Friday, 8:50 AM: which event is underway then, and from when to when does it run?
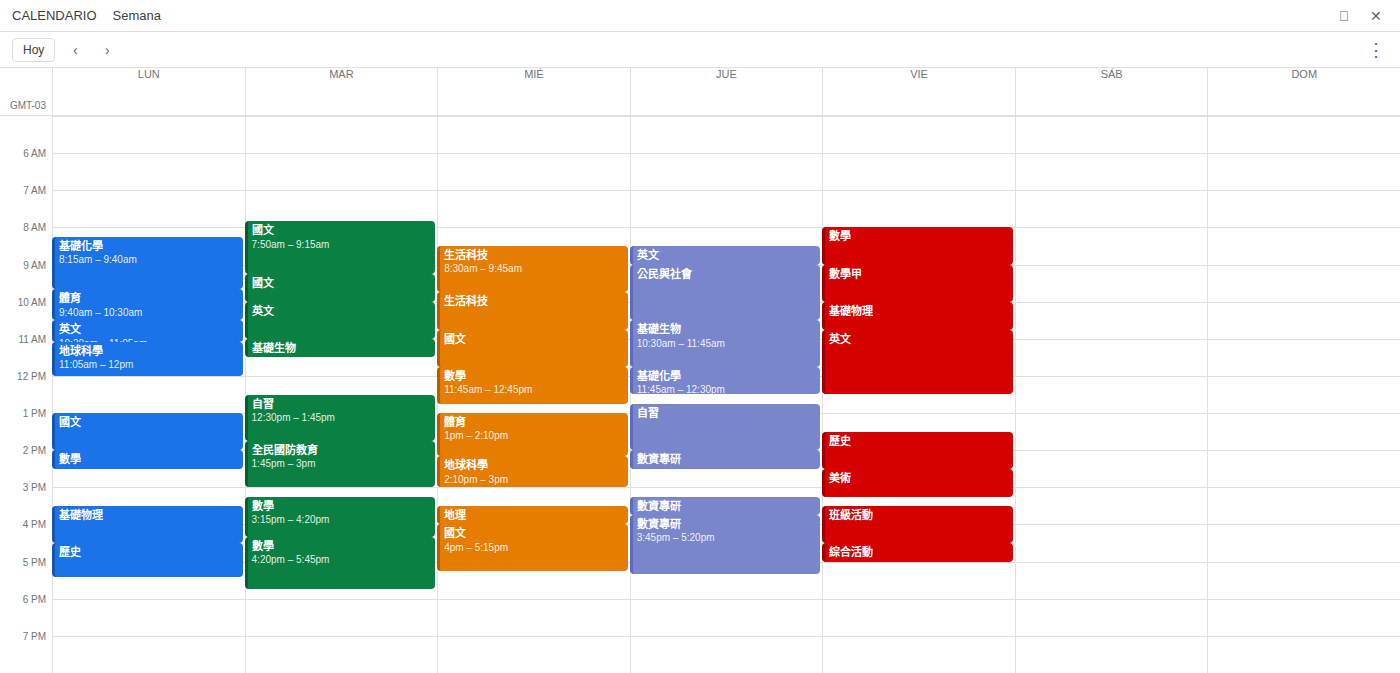
"數學", 8:00 AM to 9:00 AM